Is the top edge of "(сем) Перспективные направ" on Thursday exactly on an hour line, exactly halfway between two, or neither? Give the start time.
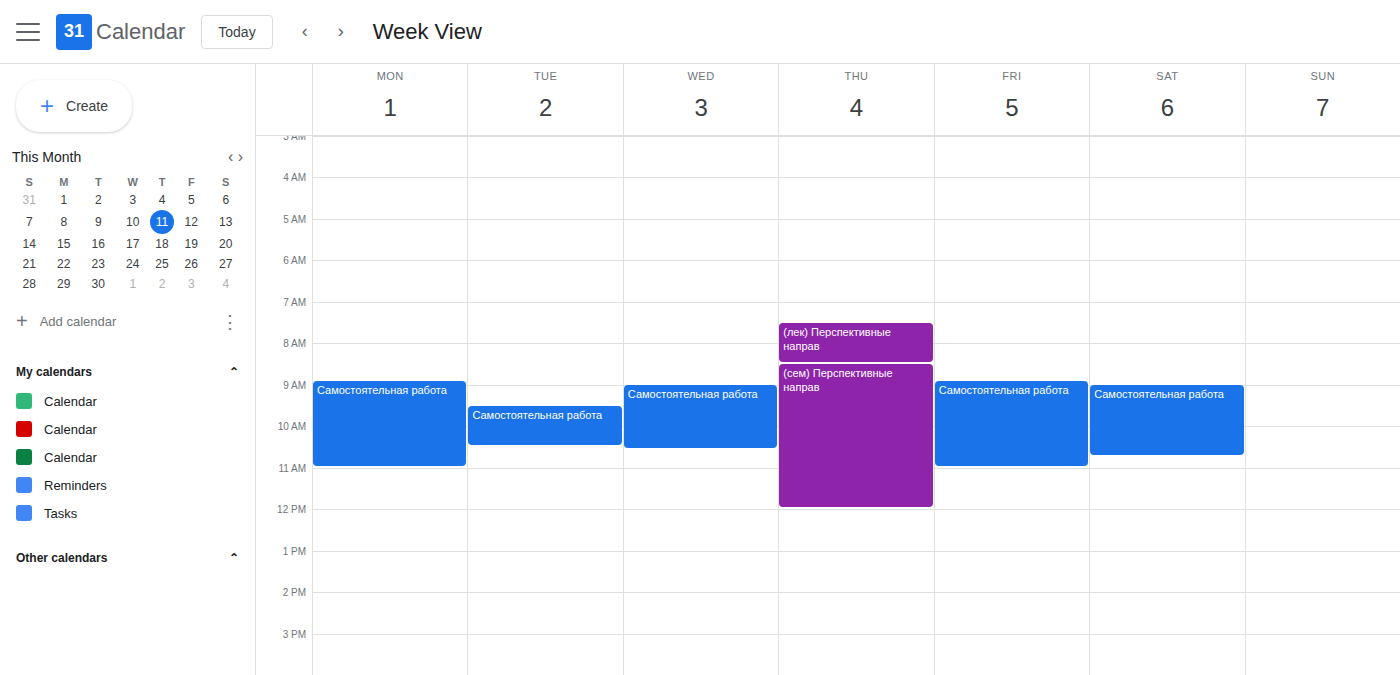
8:30 AM -- halfway between the 8 AM and 9 AM lines.